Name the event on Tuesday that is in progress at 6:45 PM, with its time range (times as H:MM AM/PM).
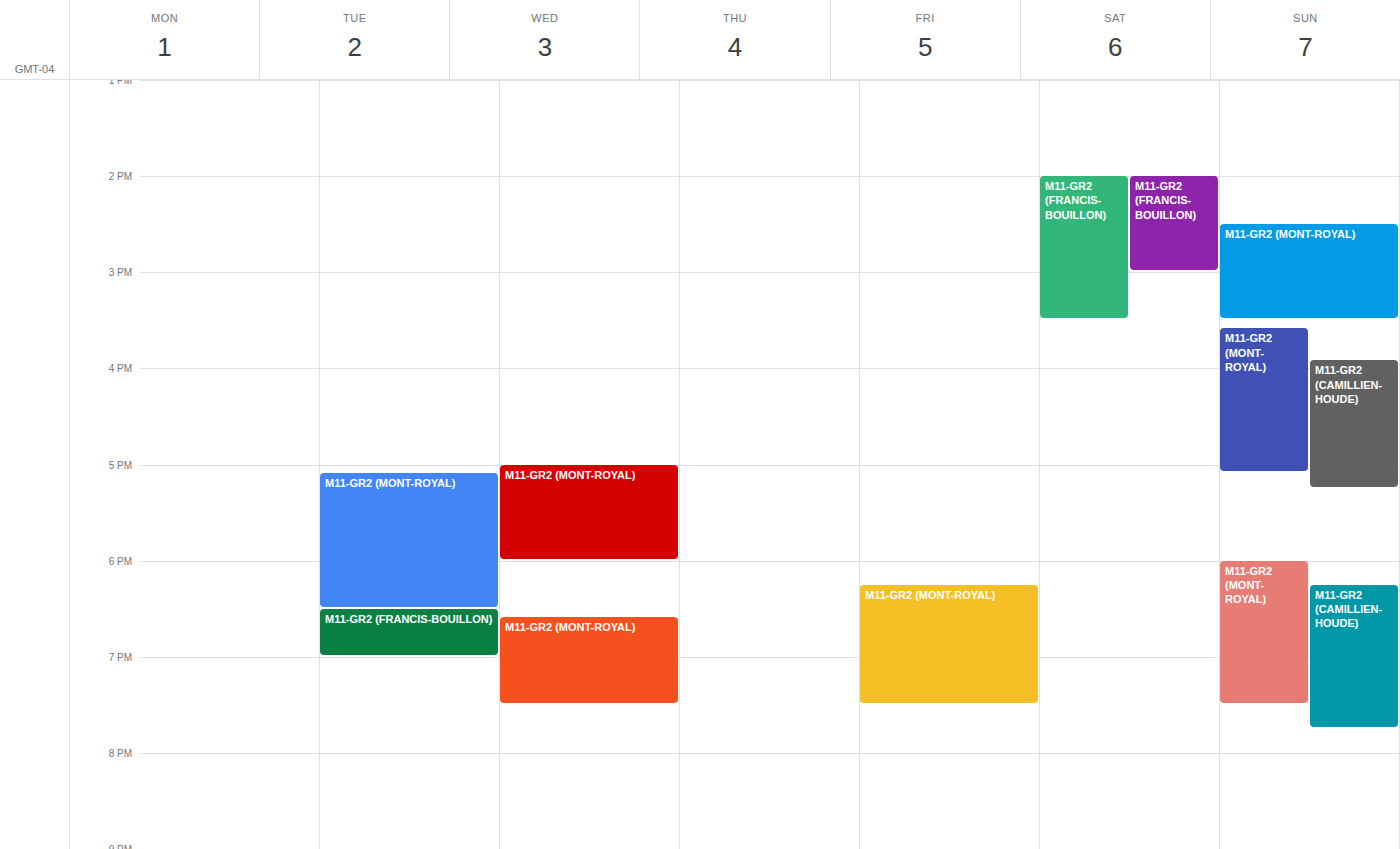
"M11-GR2 (FRANCIS-BOUILLON)", 6:30 PM to 7:00 PM